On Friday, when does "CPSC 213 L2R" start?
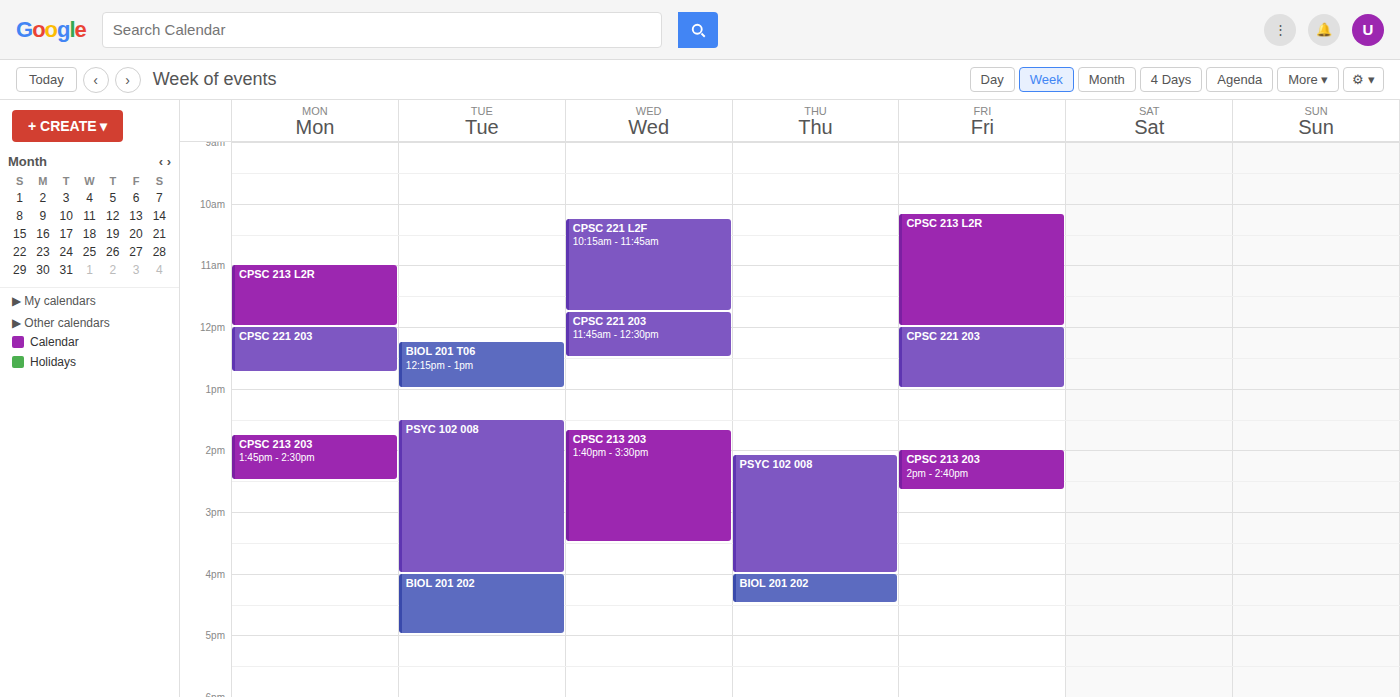
10:10 AM